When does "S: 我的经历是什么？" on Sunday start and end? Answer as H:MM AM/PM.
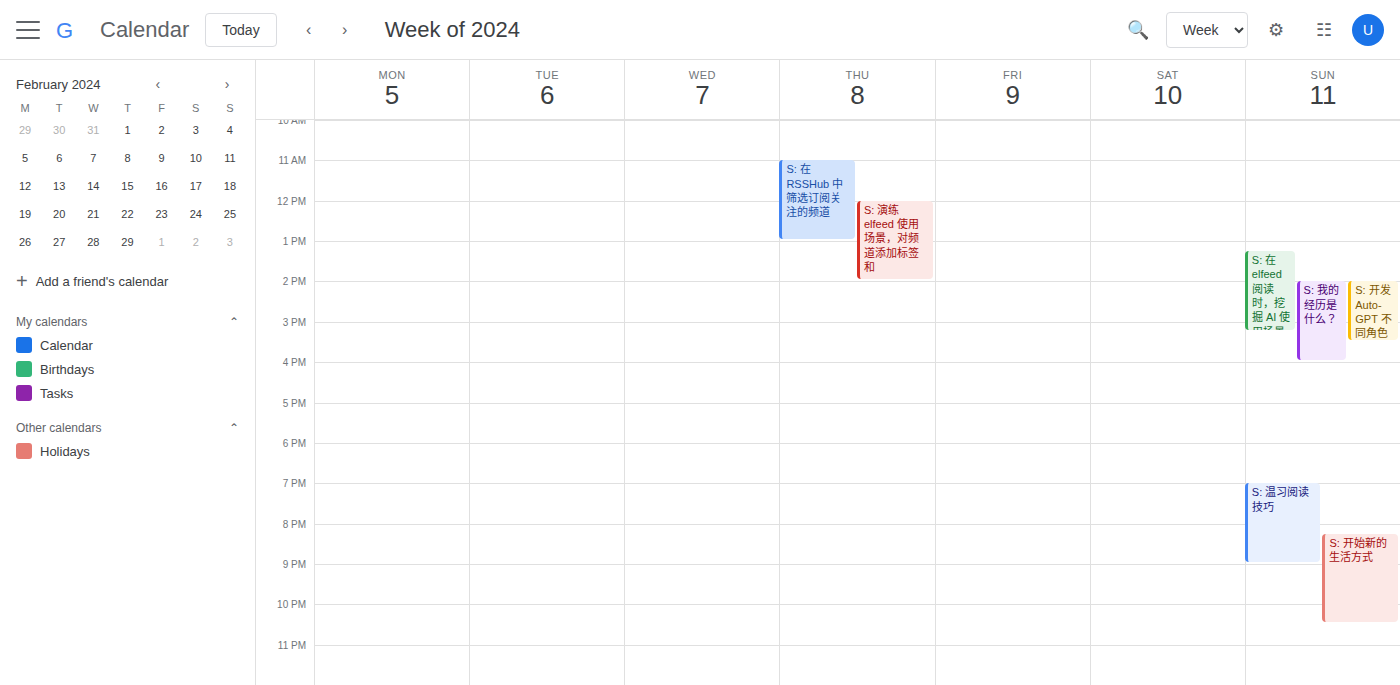
2:00 PM to 4:00 PM